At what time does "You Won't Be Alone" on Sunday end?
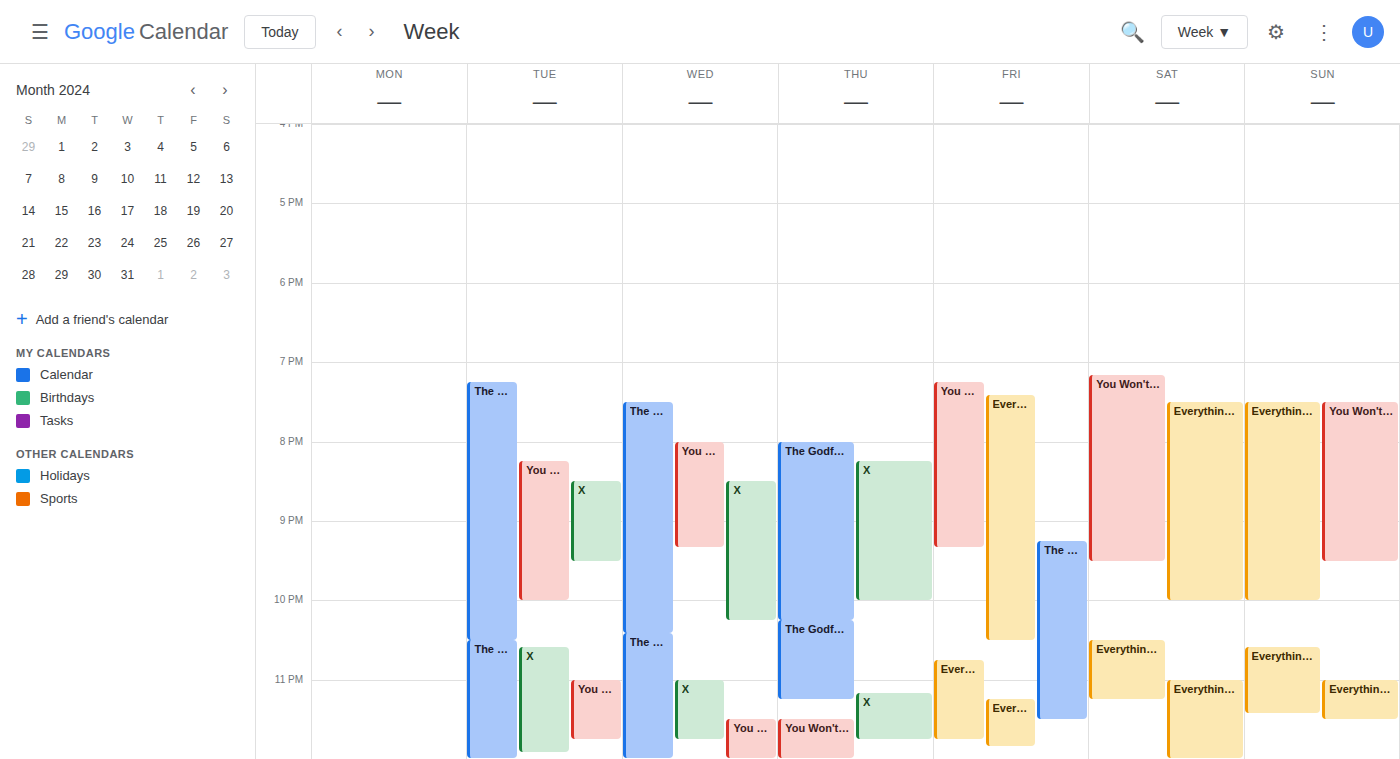
9:30 PM